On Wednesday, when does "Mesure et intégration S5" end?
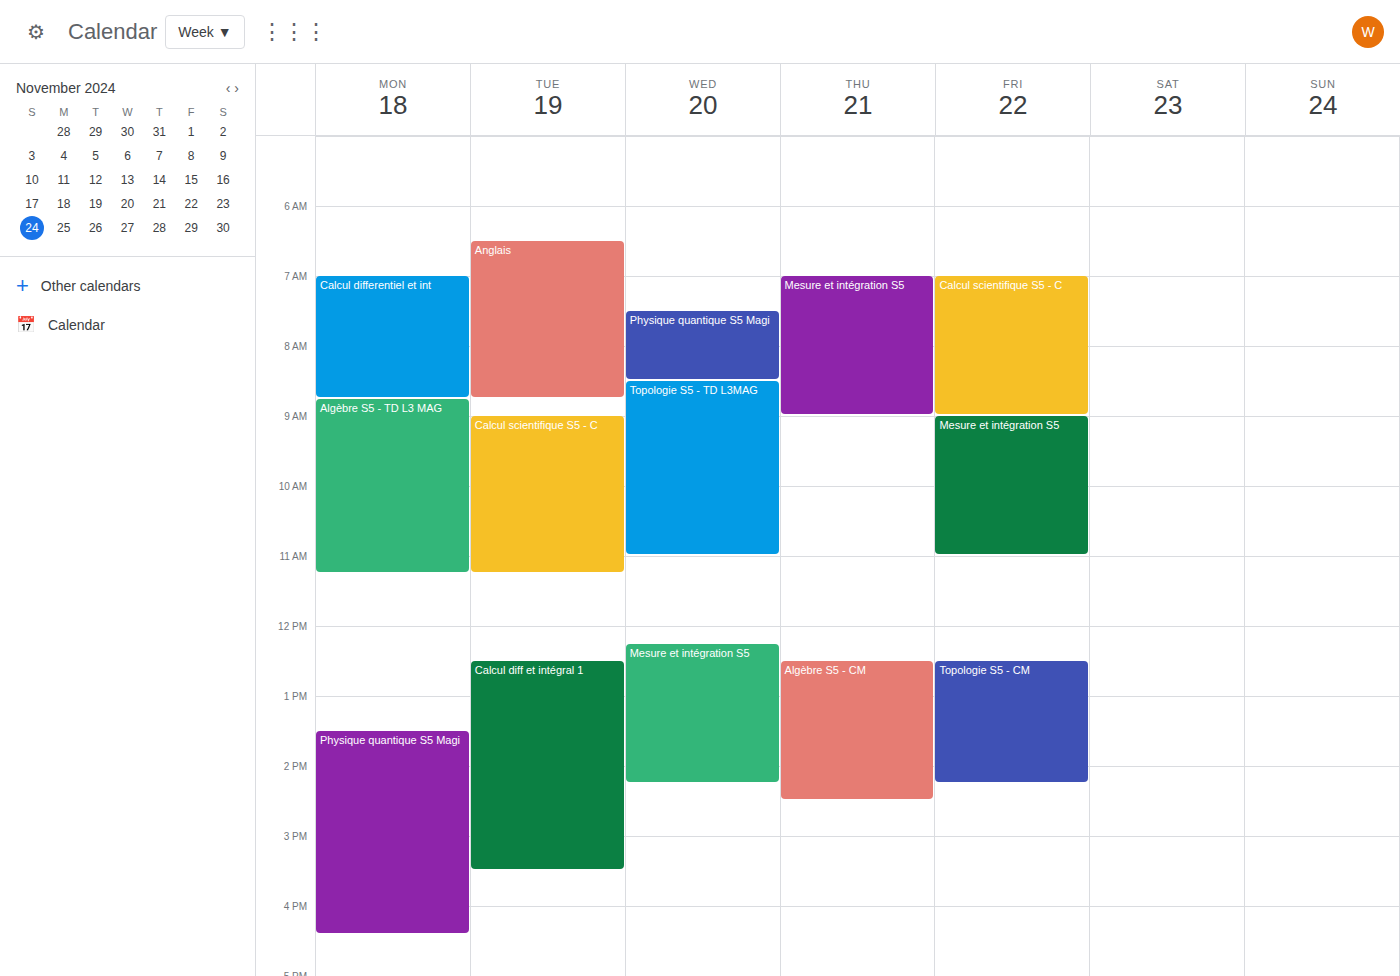
2:15 PM